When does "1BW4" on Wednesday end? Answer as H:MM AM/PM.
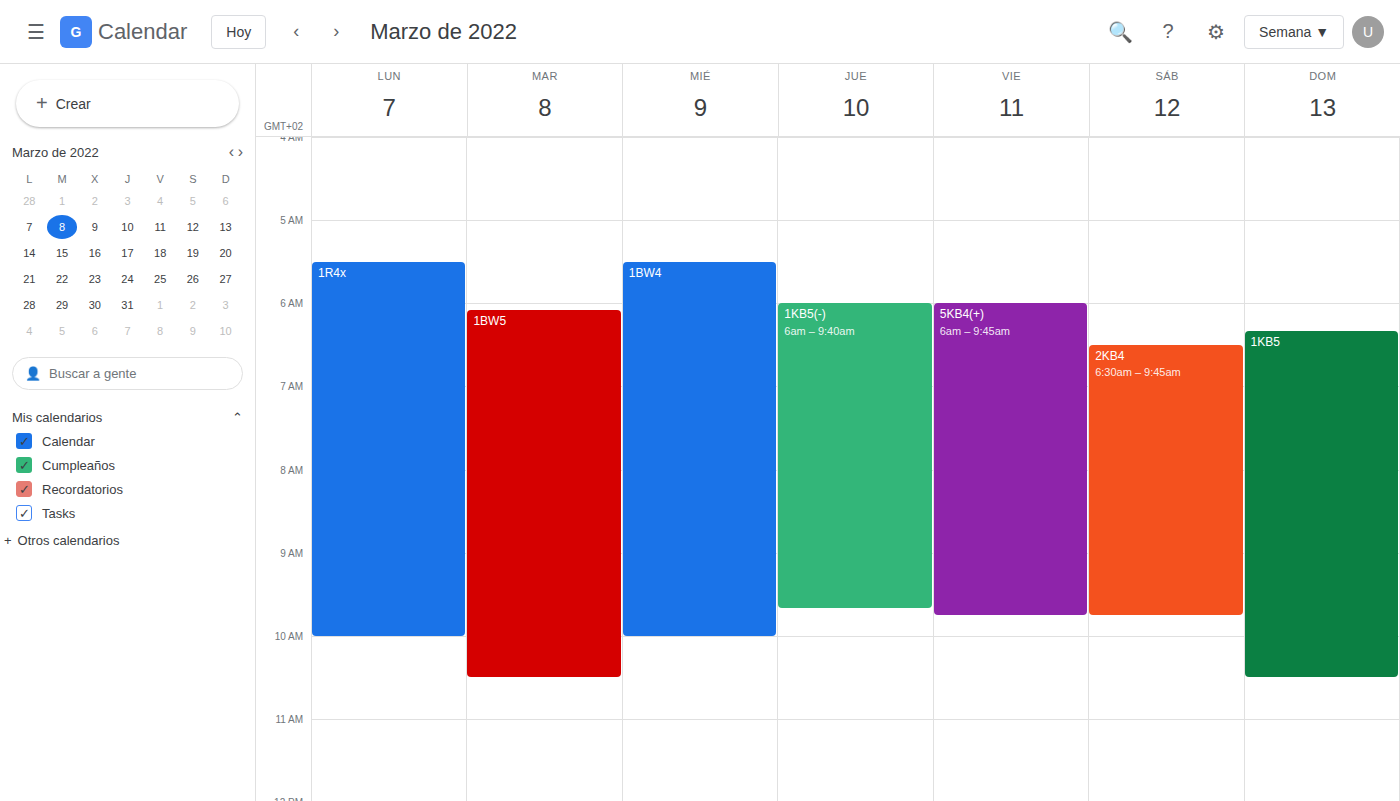
10:00 AM